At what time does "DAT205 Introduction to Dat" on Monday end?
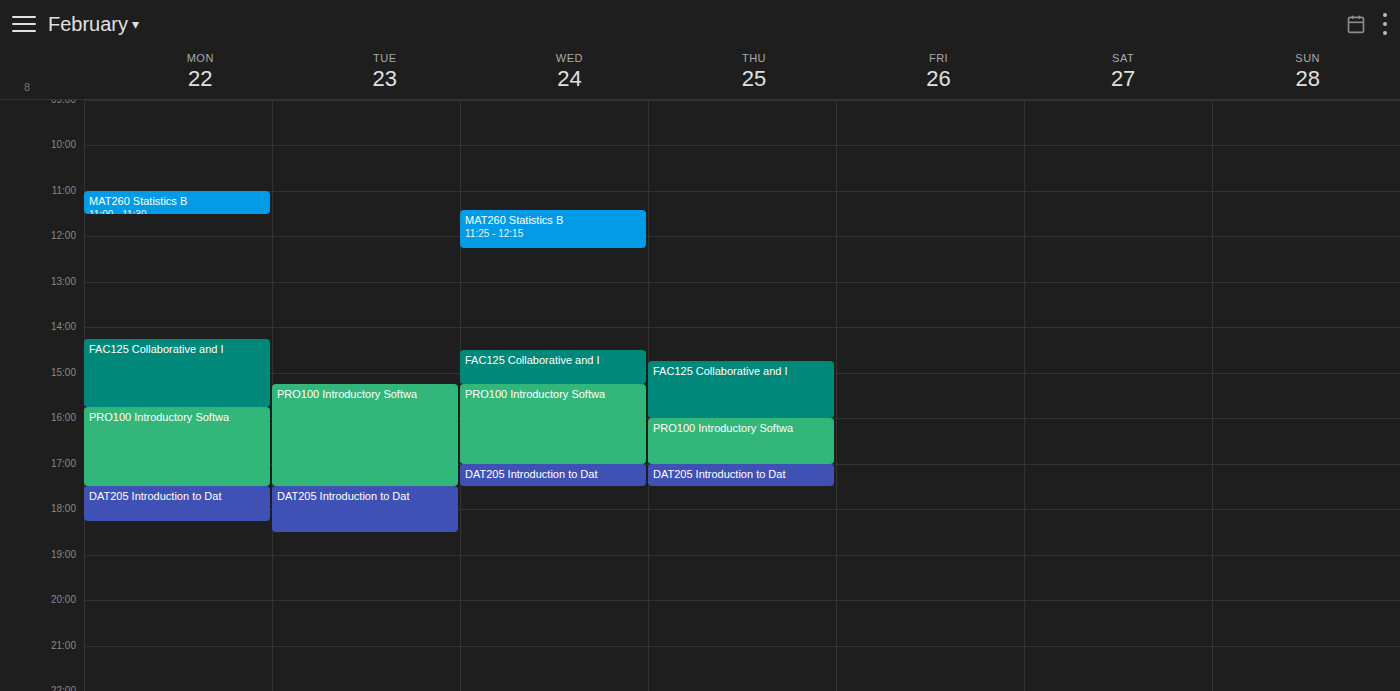
6:15 PM